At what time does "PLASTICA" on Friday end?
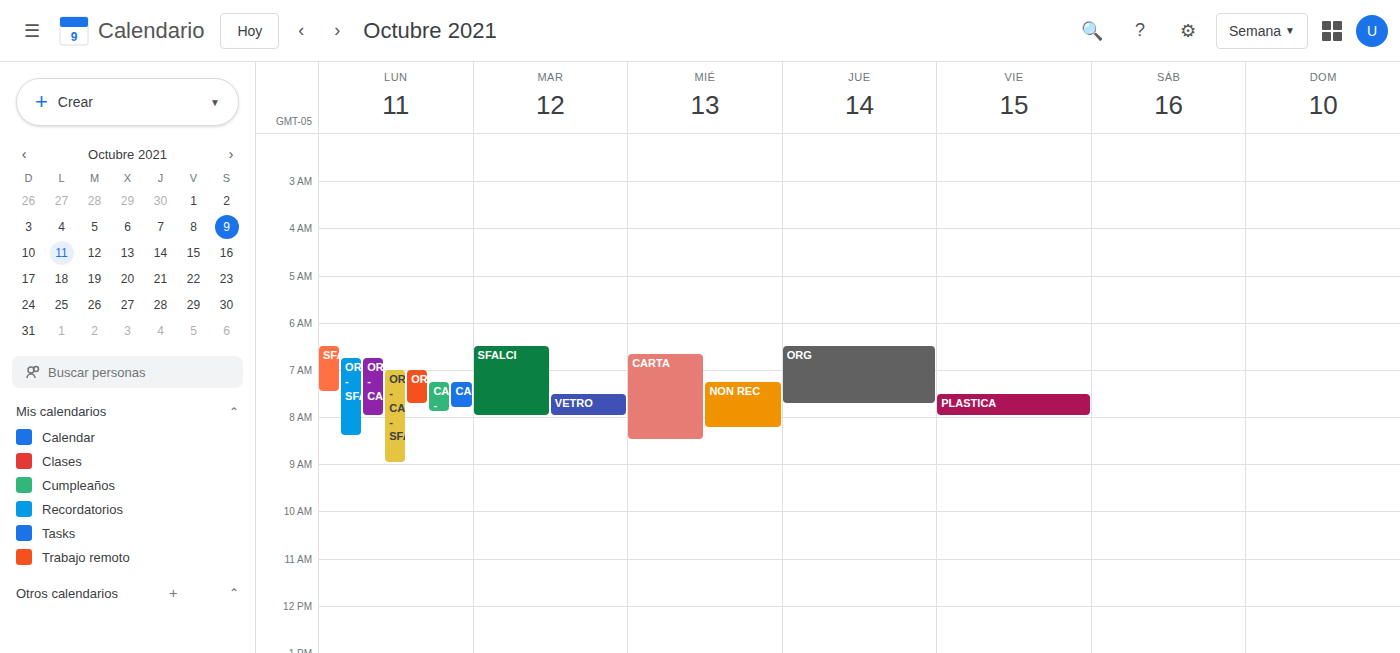
8:00 AM